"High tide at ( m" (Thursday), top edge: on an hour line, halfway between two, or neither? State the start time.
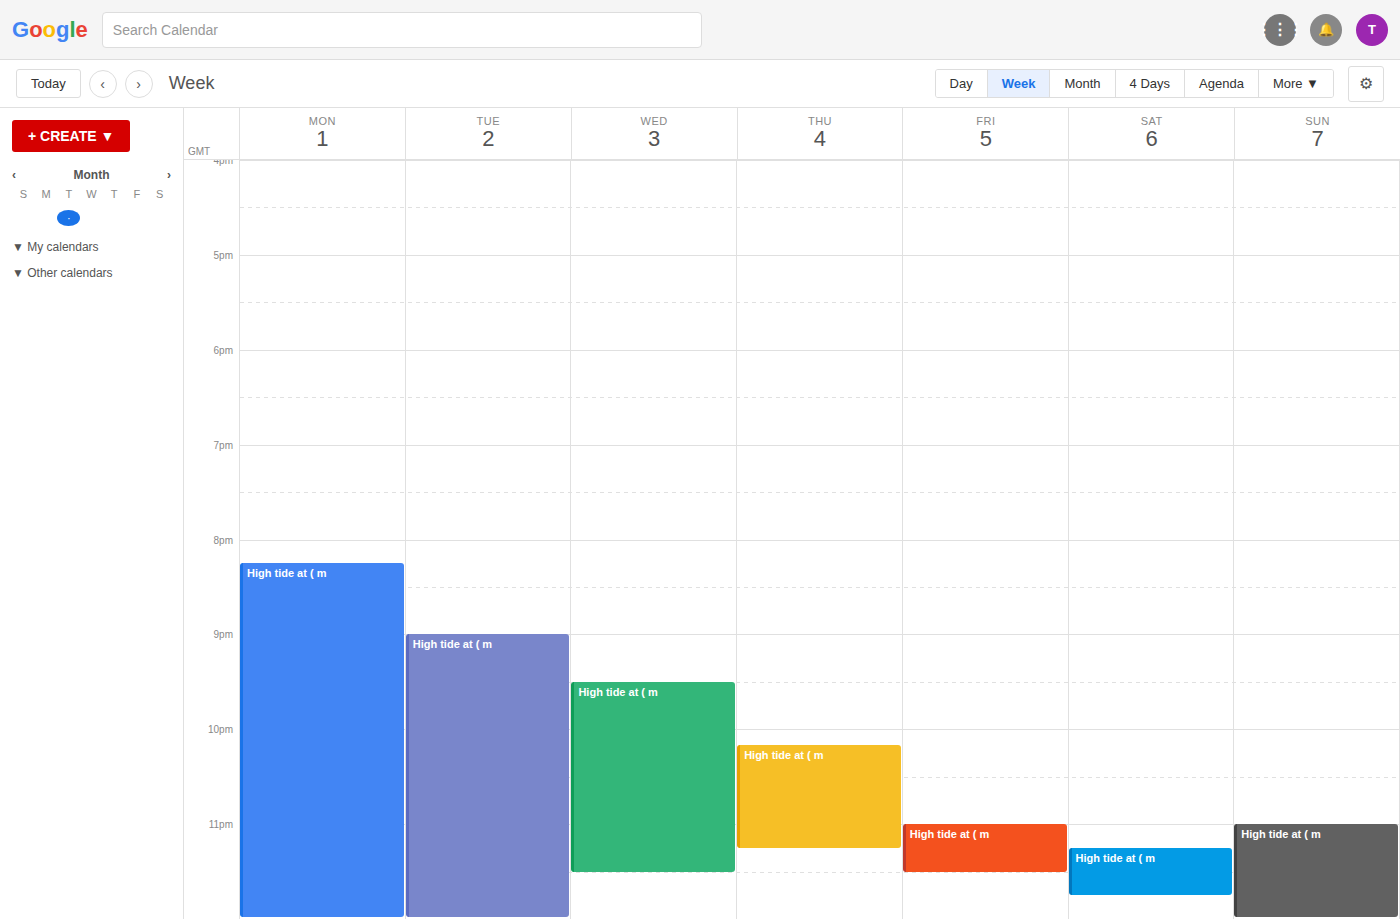
10:10 PM -- neither: 10 minutes below the 10 PM line and 50 minutes above the 11 PM line.